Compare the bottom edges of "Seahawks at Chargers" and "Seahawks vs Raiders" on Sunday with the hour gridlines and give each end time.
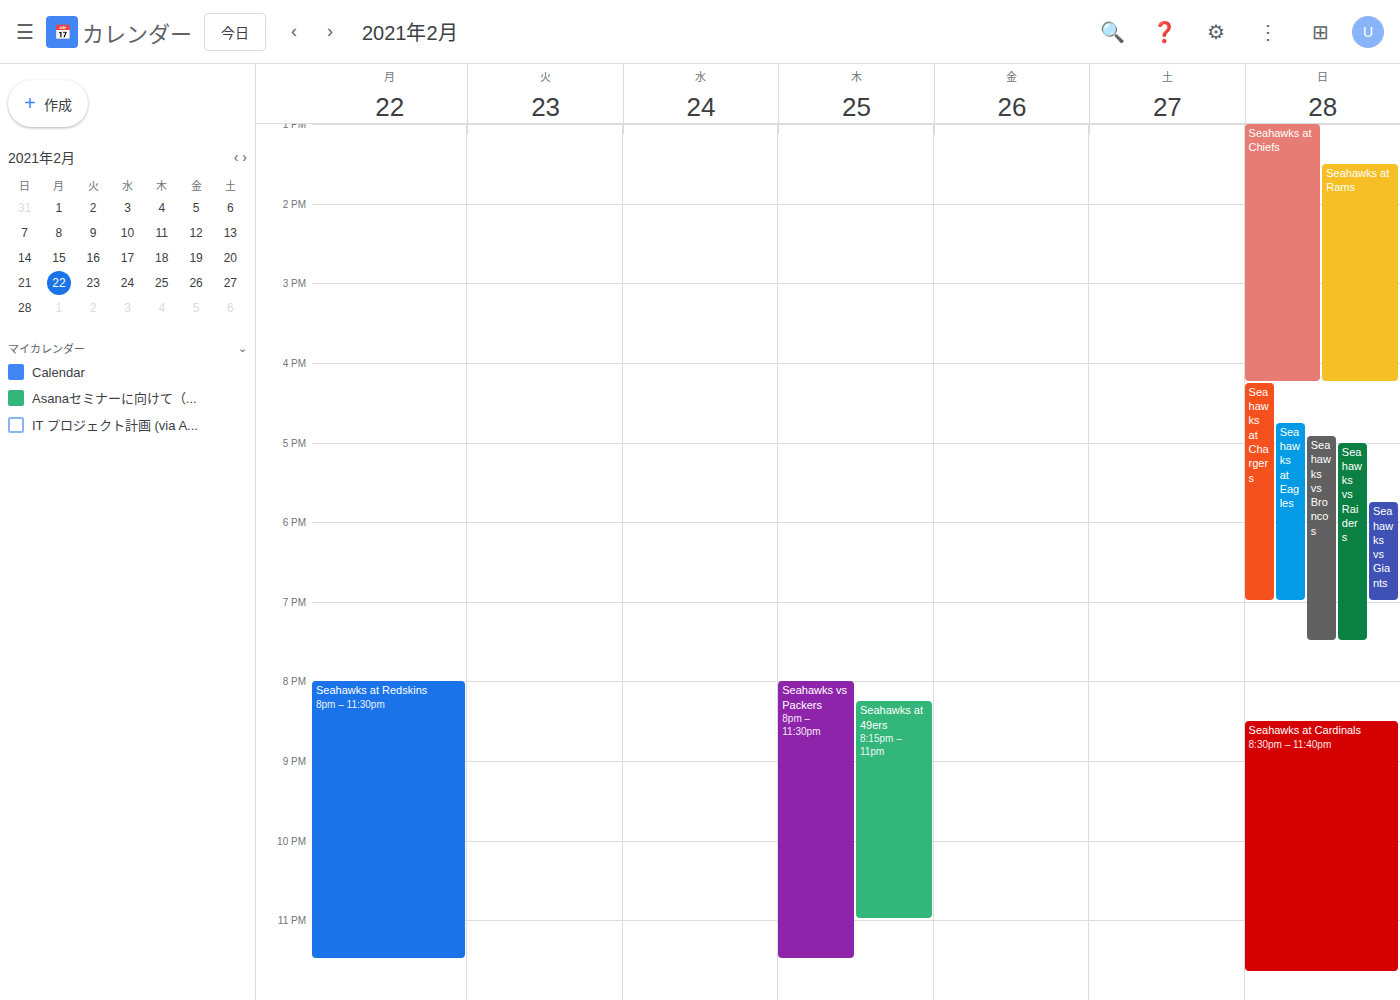
"Seahawks at Chargers": 7:00 PM, exactly on the 7 PM line. "Seahawks vs Raiders": 7:30 PM, halfway between the 7 PM and 8 PM lines.